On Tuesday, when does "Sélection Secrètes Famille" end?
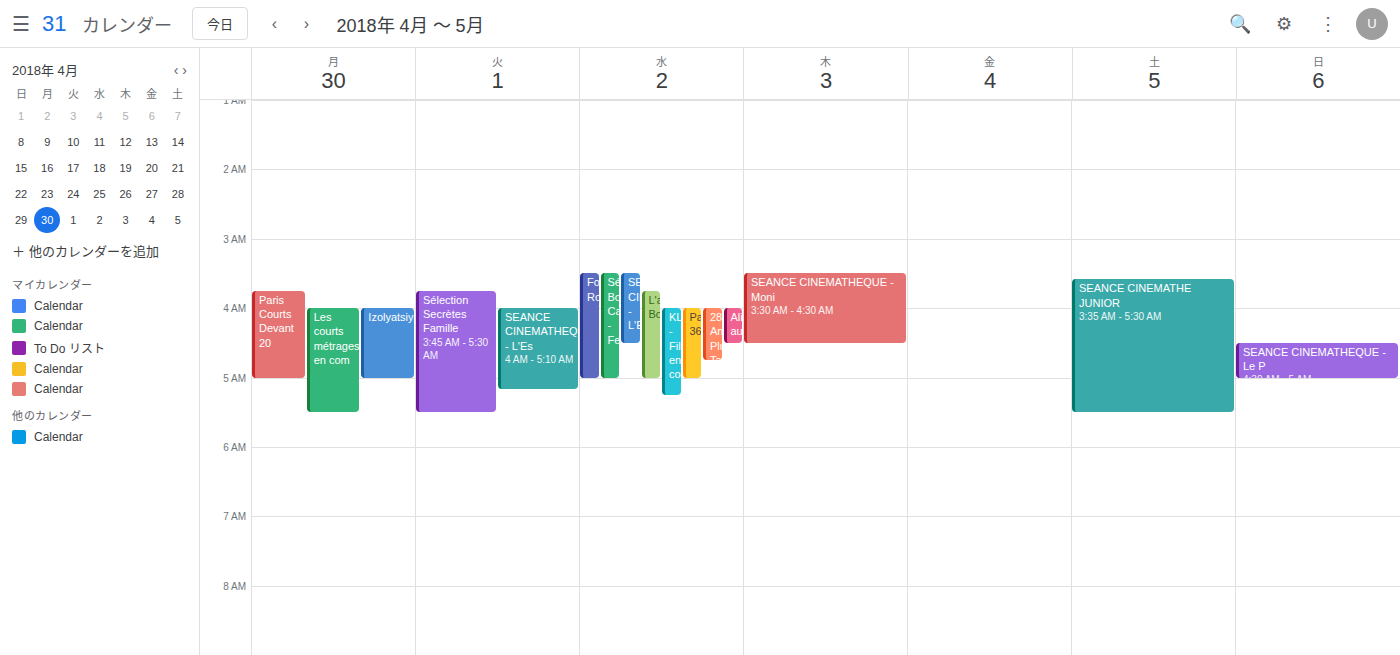
05:30